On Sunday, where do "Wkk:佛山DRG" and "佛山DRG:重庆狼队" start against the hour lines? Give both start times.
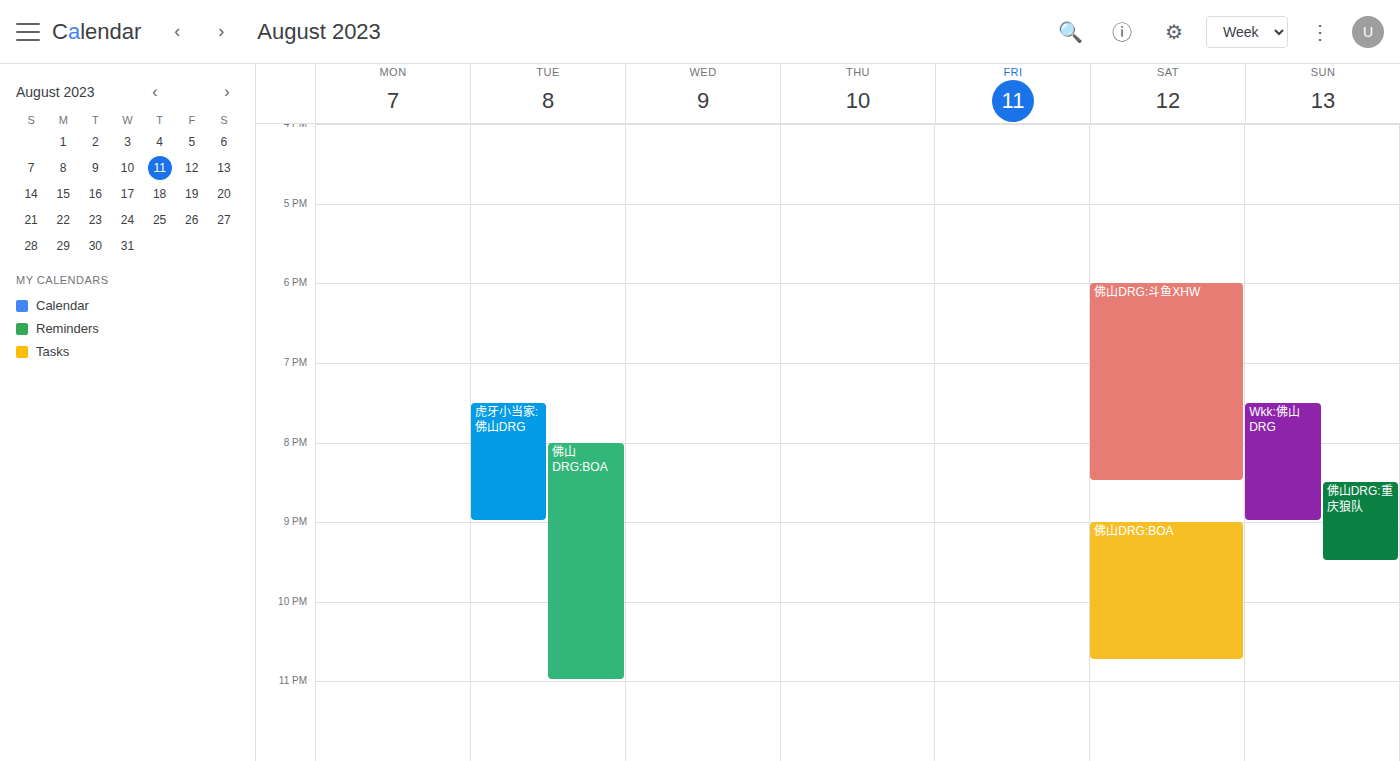
"Wkk:佛山DRG": 7:30 PM, halfway between the 7 PM and 8 PM lines. "佛山DRG:重庆狼队": 8:30 PM, halfway between the 8 PM and 9 PM lines.